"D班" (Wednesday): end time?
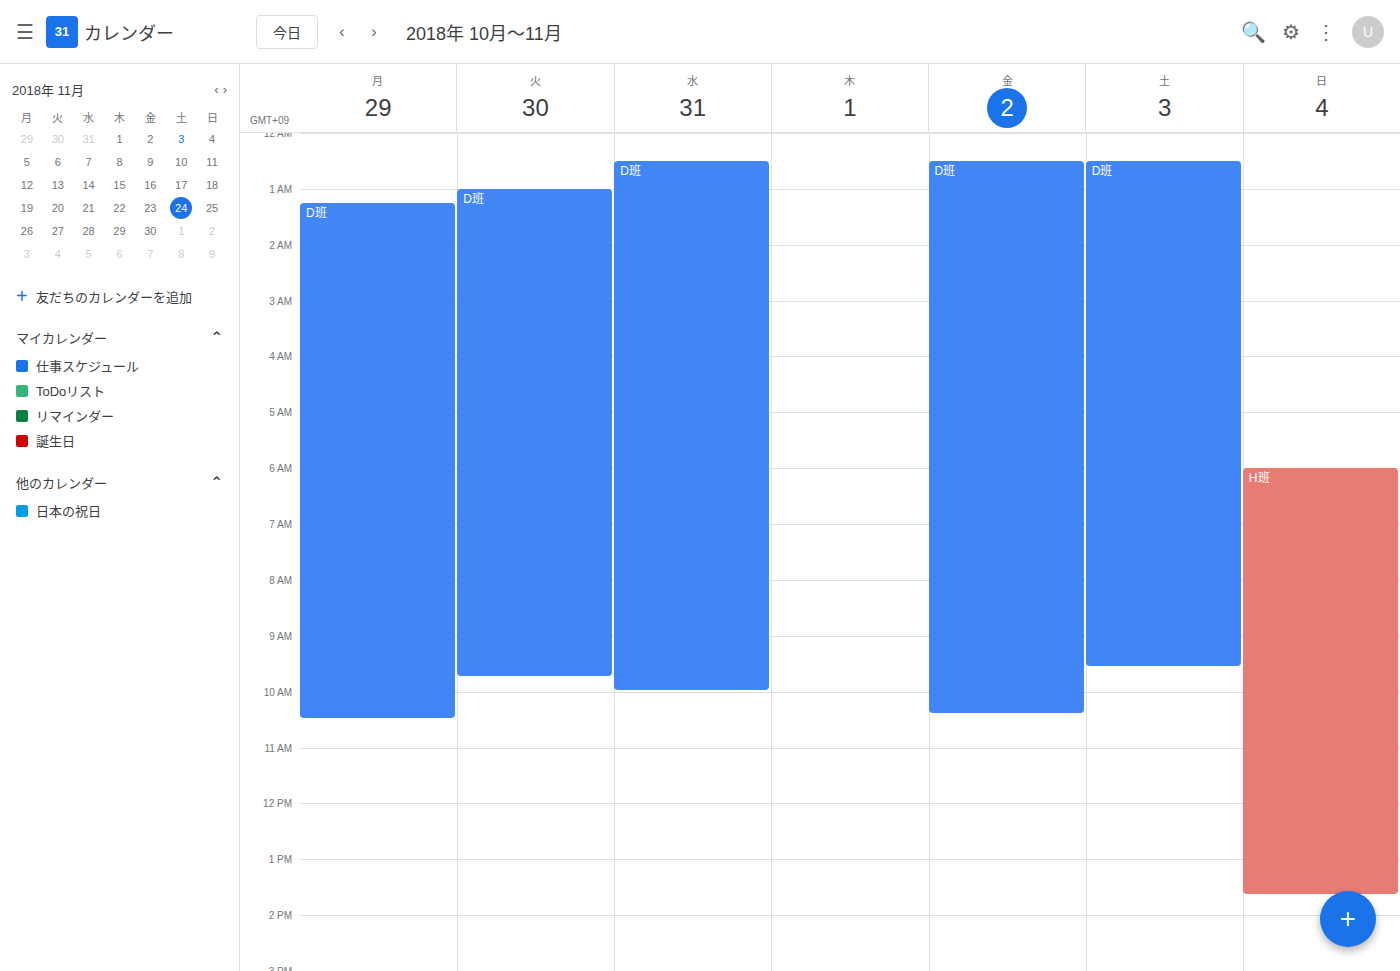
10:00